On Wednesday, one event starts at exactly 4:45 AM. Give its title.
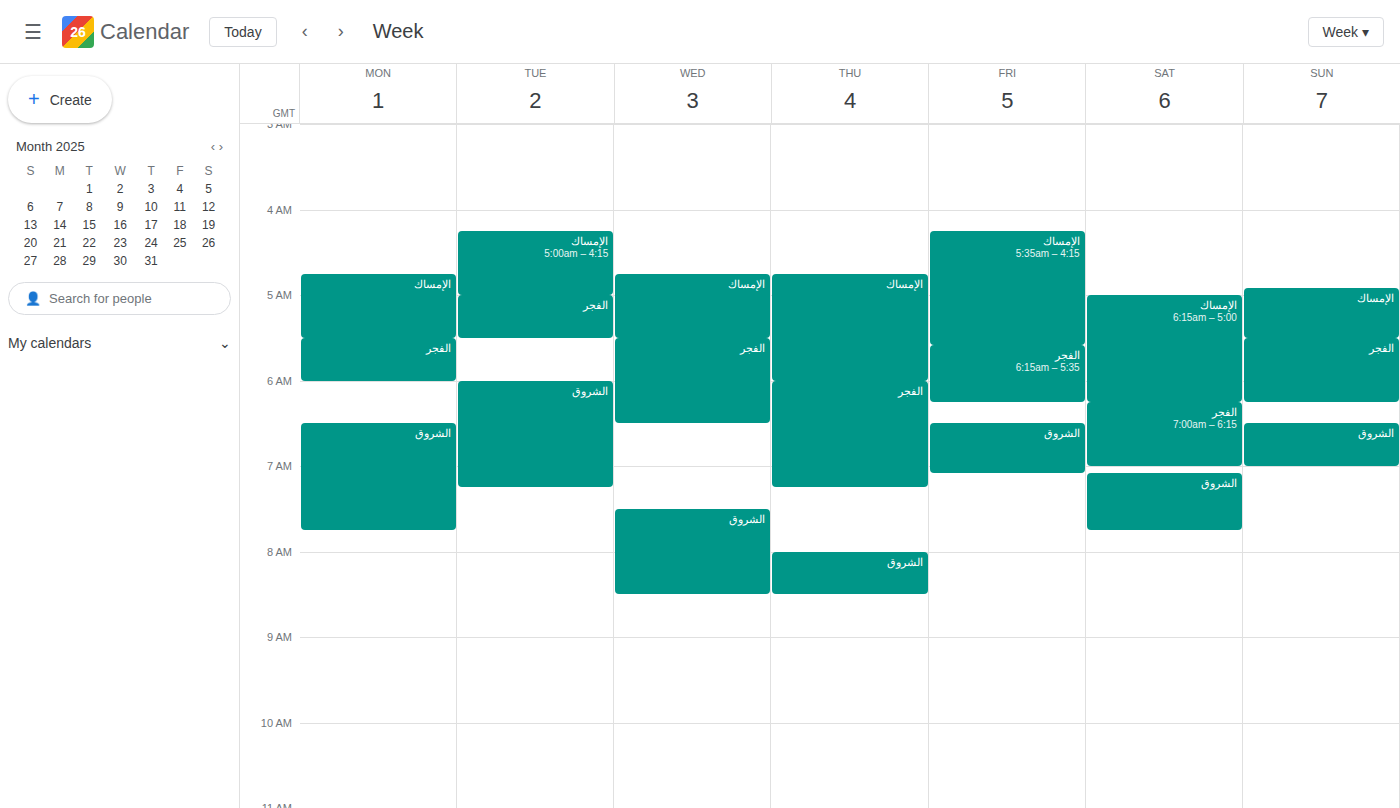
"الإمساك"